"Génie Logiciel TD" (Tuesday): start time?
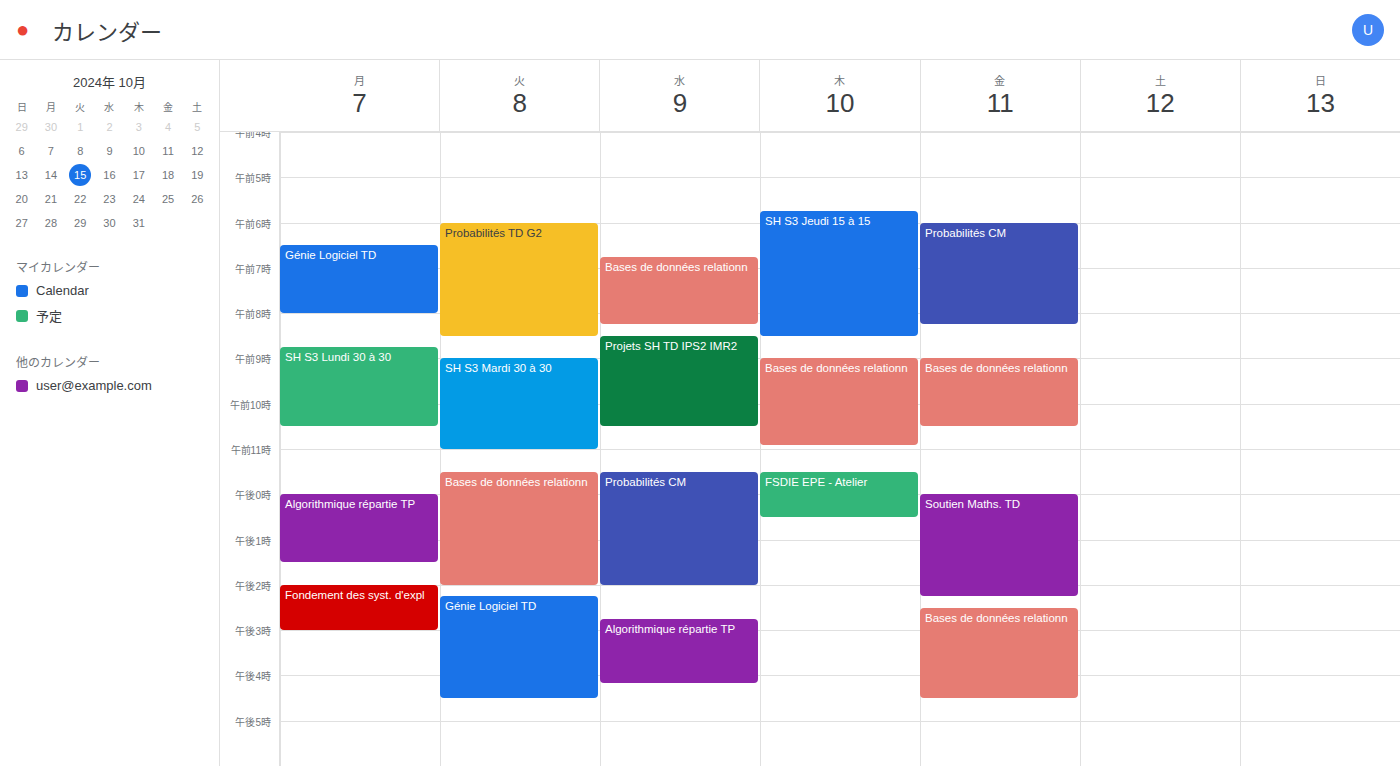
2:15 PM